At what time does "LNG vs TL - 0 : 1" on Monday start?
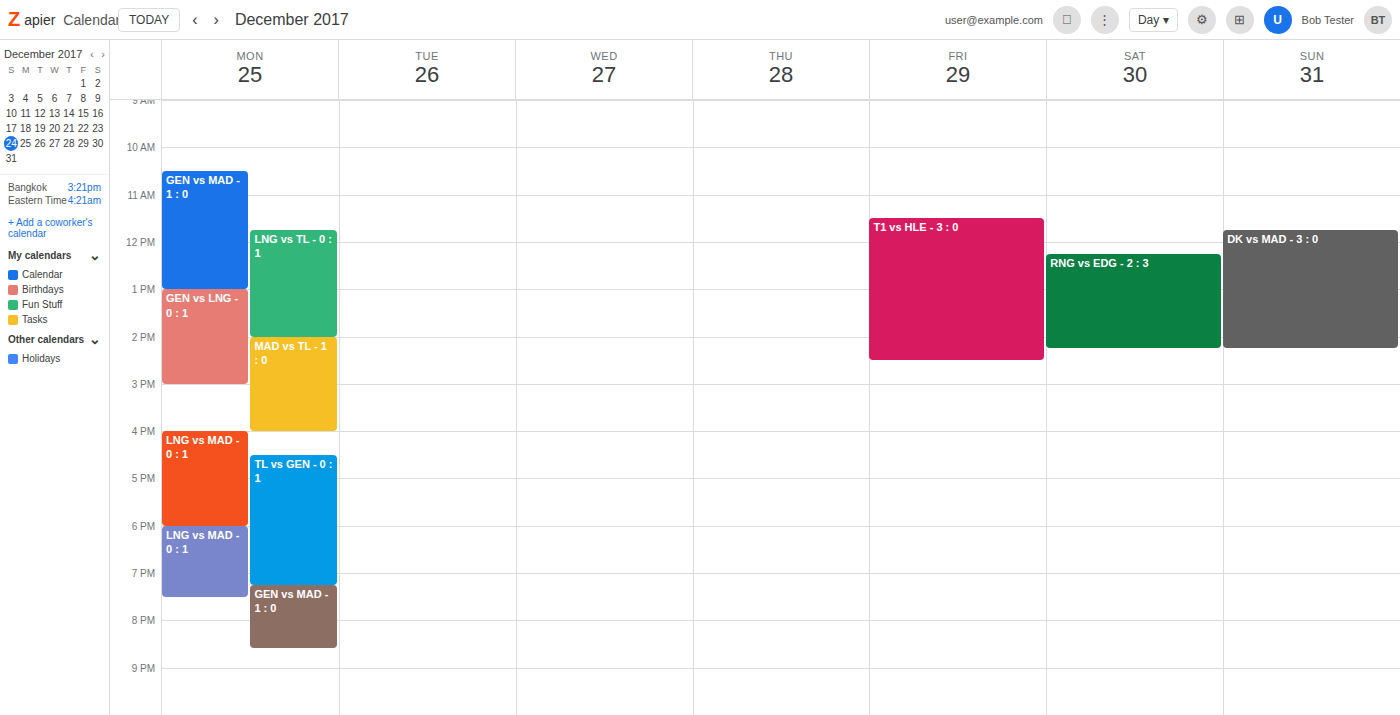
11:45 AM